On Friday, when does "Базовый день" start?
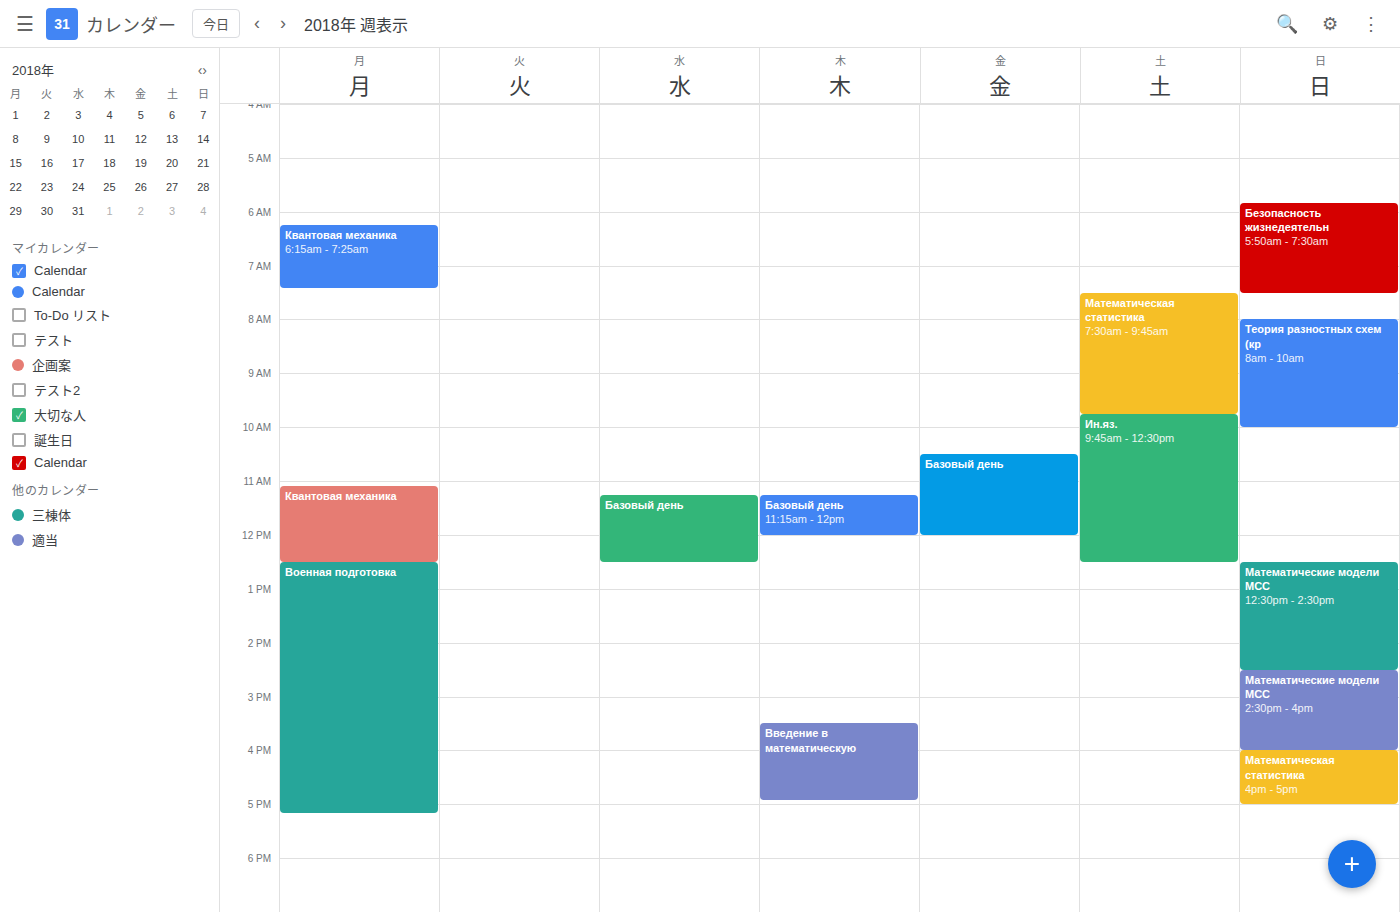
10:30 AM